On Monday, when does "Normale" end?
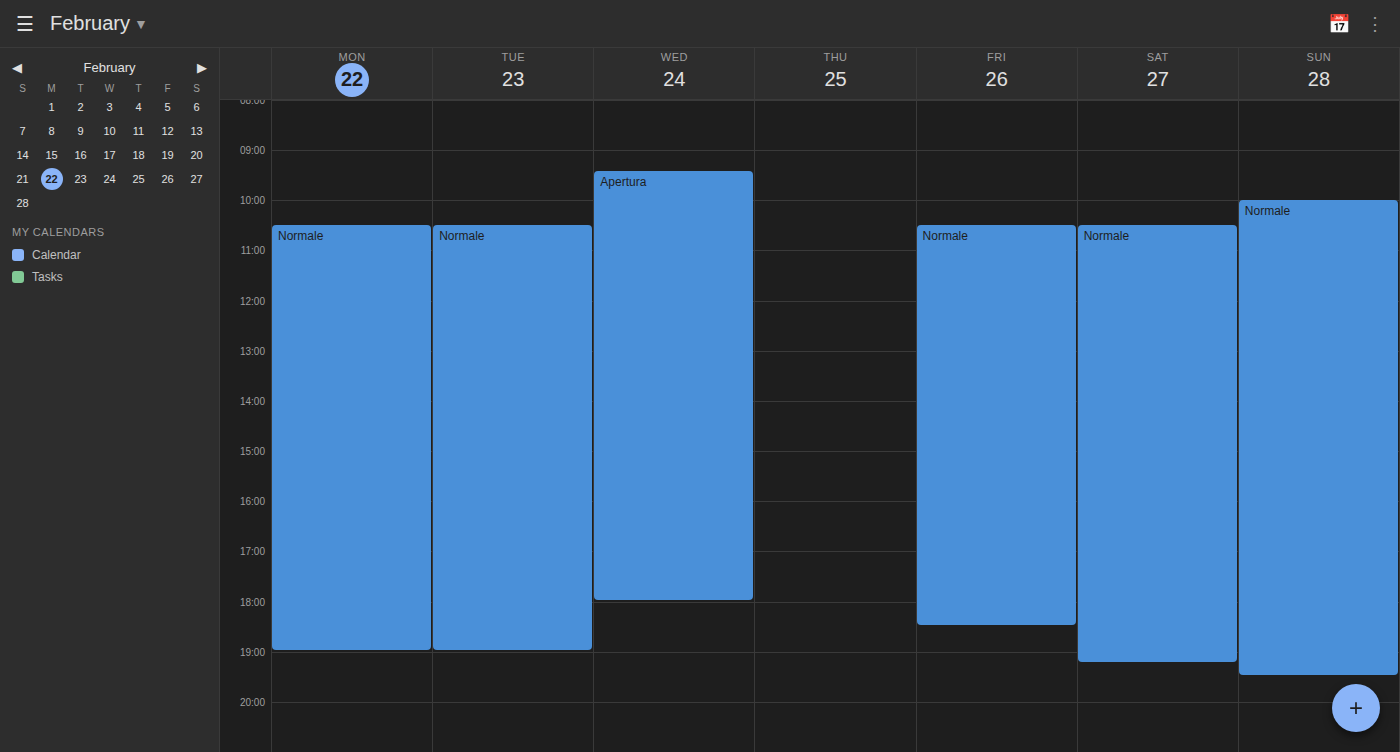
7:00 PM